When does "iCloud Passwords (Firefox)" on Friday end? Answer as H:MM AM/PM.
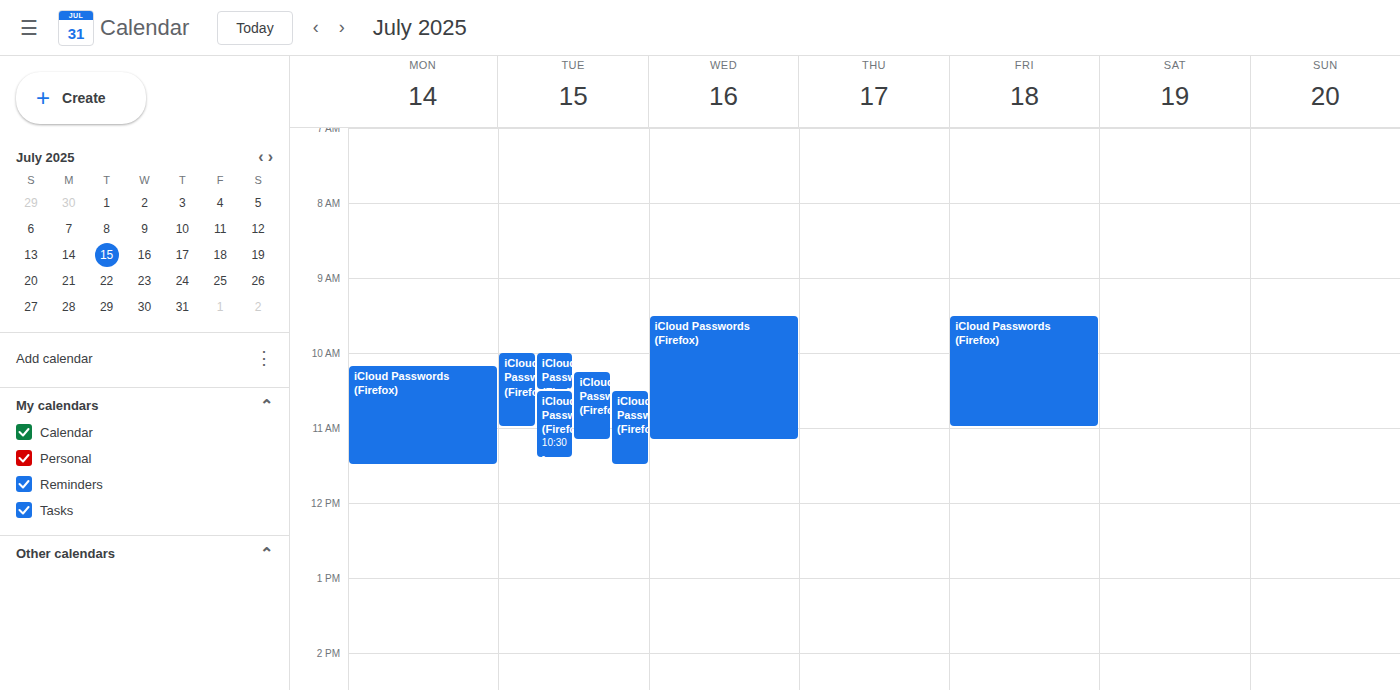
11:00 AM